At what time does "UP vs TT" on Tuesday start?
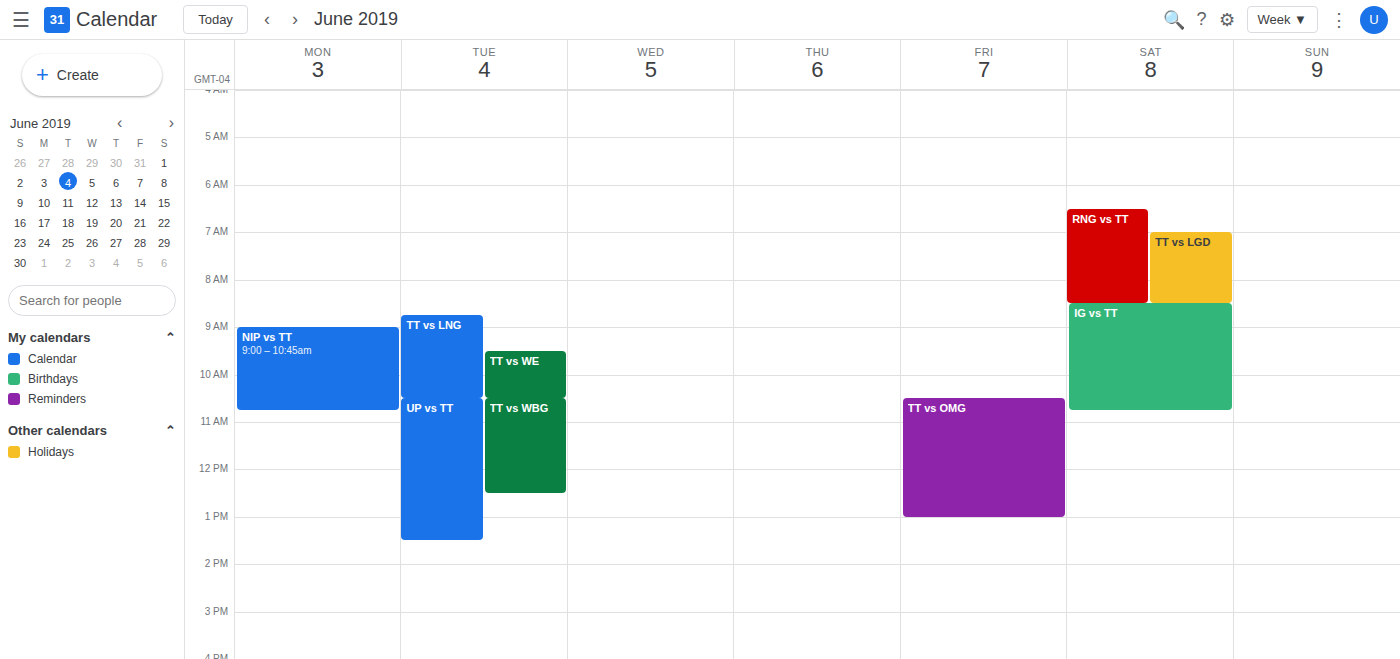
10:30 AM